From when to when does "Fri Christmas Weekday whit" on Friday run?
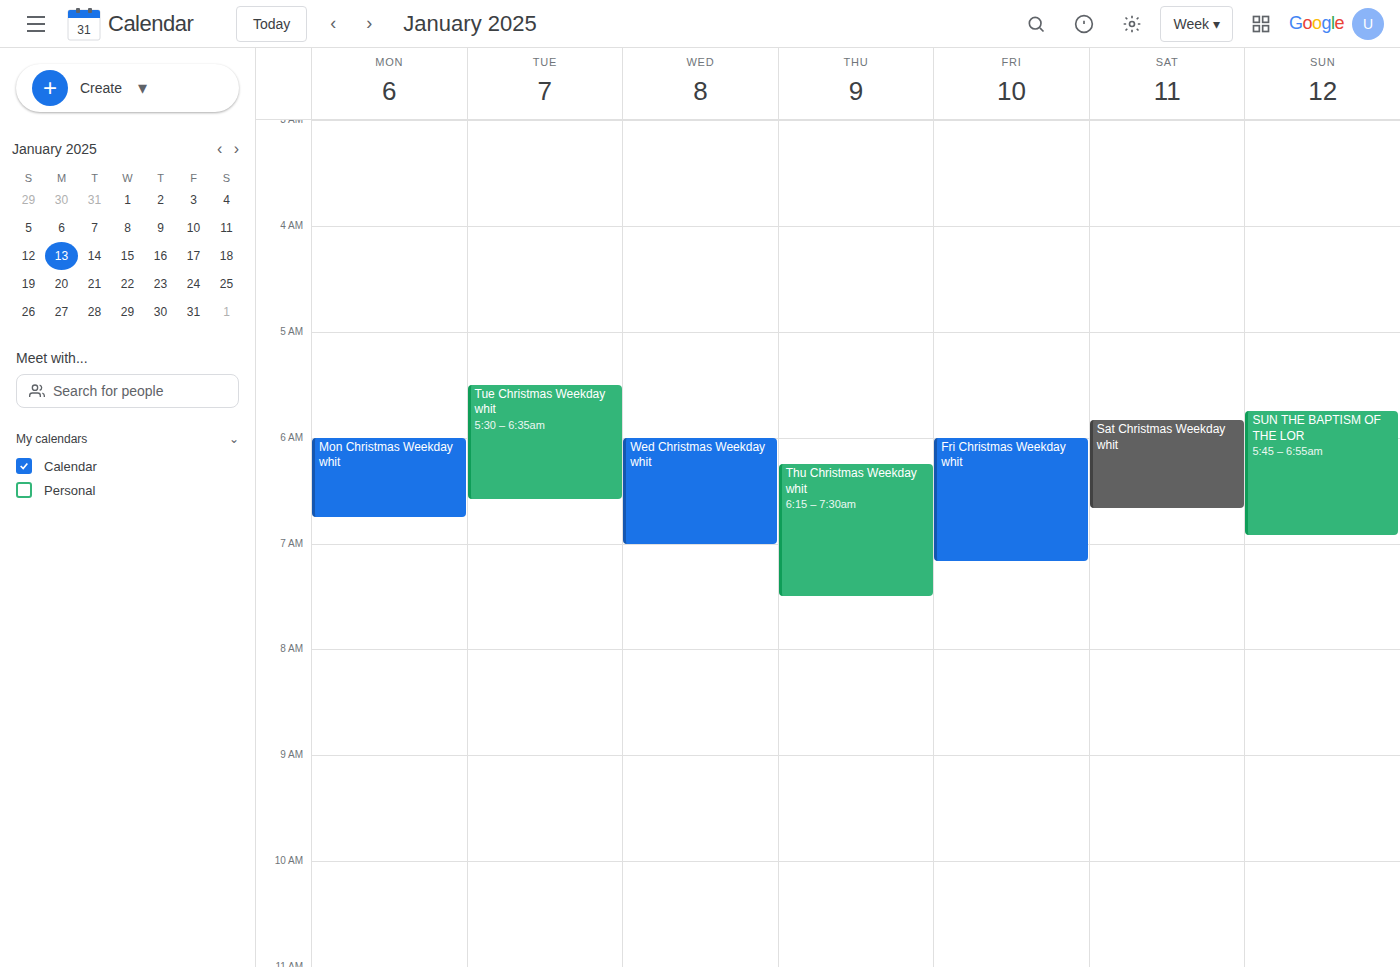
6:00 AM to 7:10 AM